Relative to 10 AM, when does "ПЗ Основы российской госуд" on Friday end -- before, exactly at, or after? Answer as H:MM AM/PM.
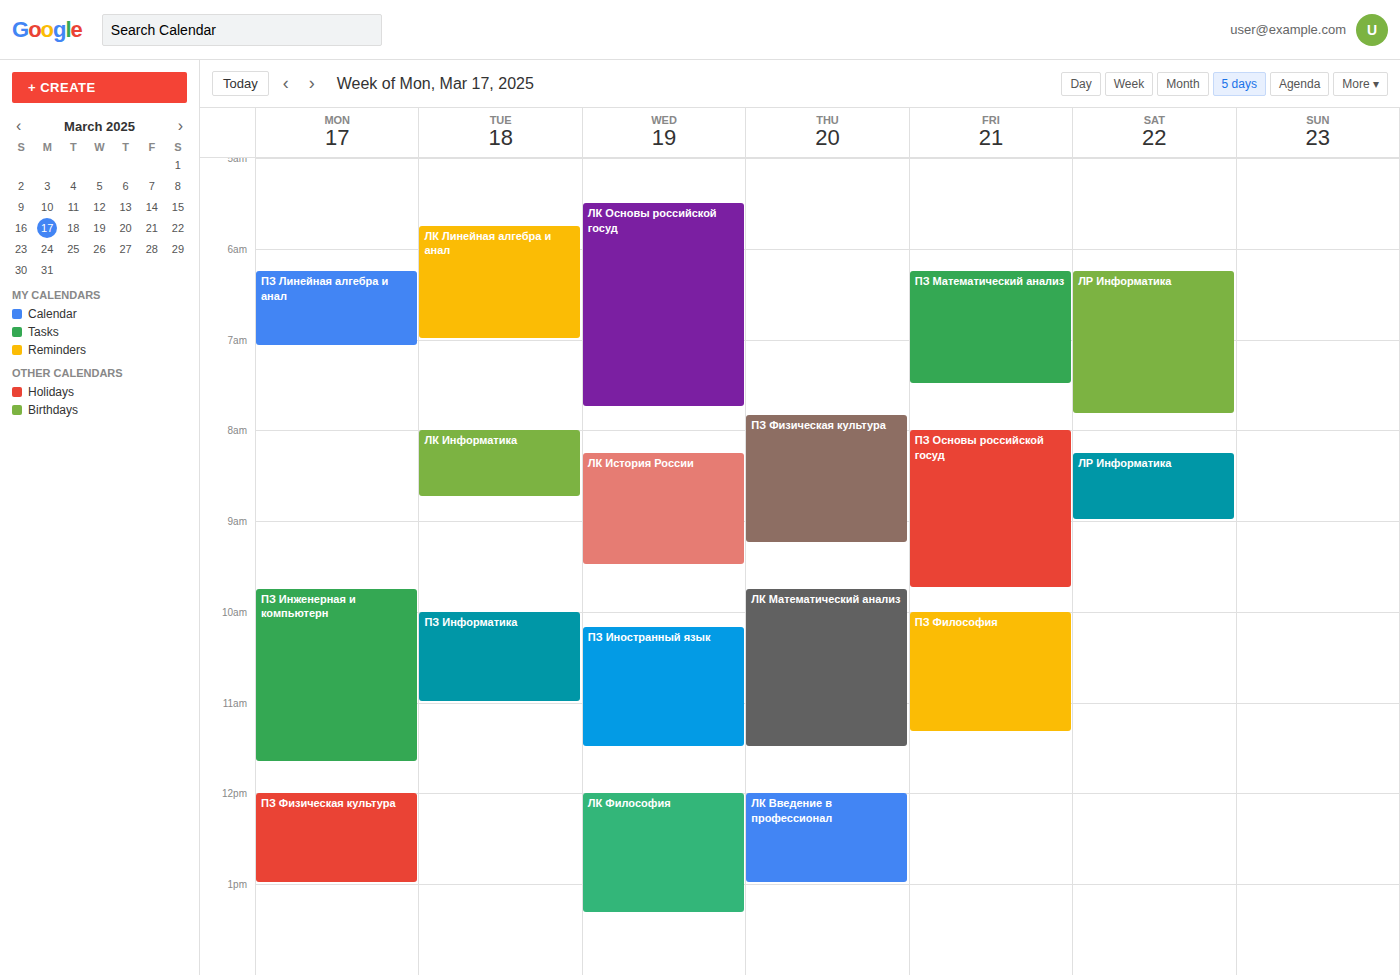
9:45 AM -- before 10 AM, 15 minutes above the 10 AM line.